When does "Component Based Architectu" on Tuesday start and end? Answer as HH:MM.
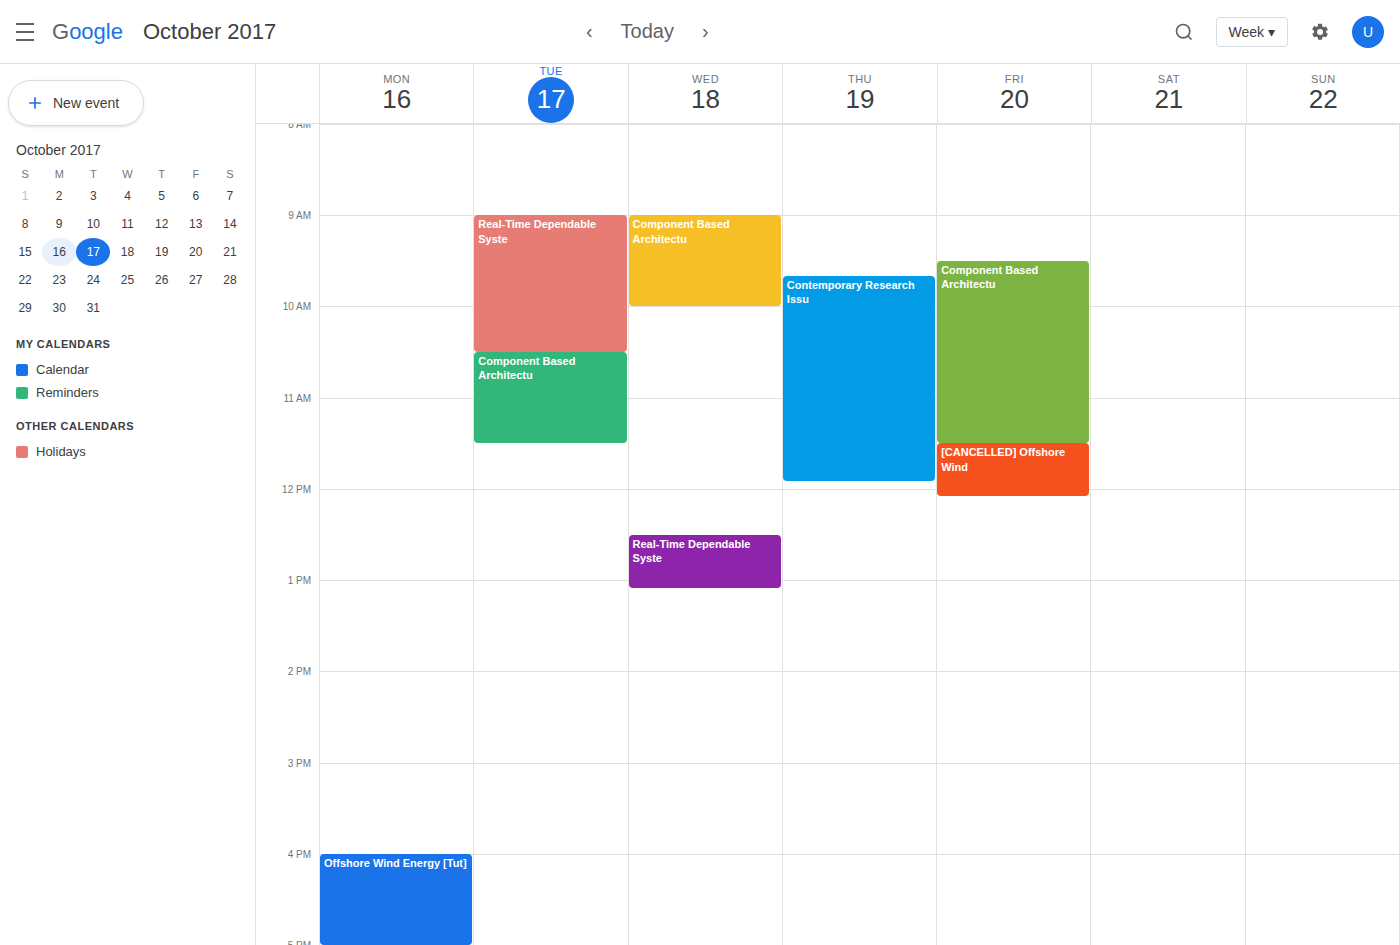
10:30 to 11:30